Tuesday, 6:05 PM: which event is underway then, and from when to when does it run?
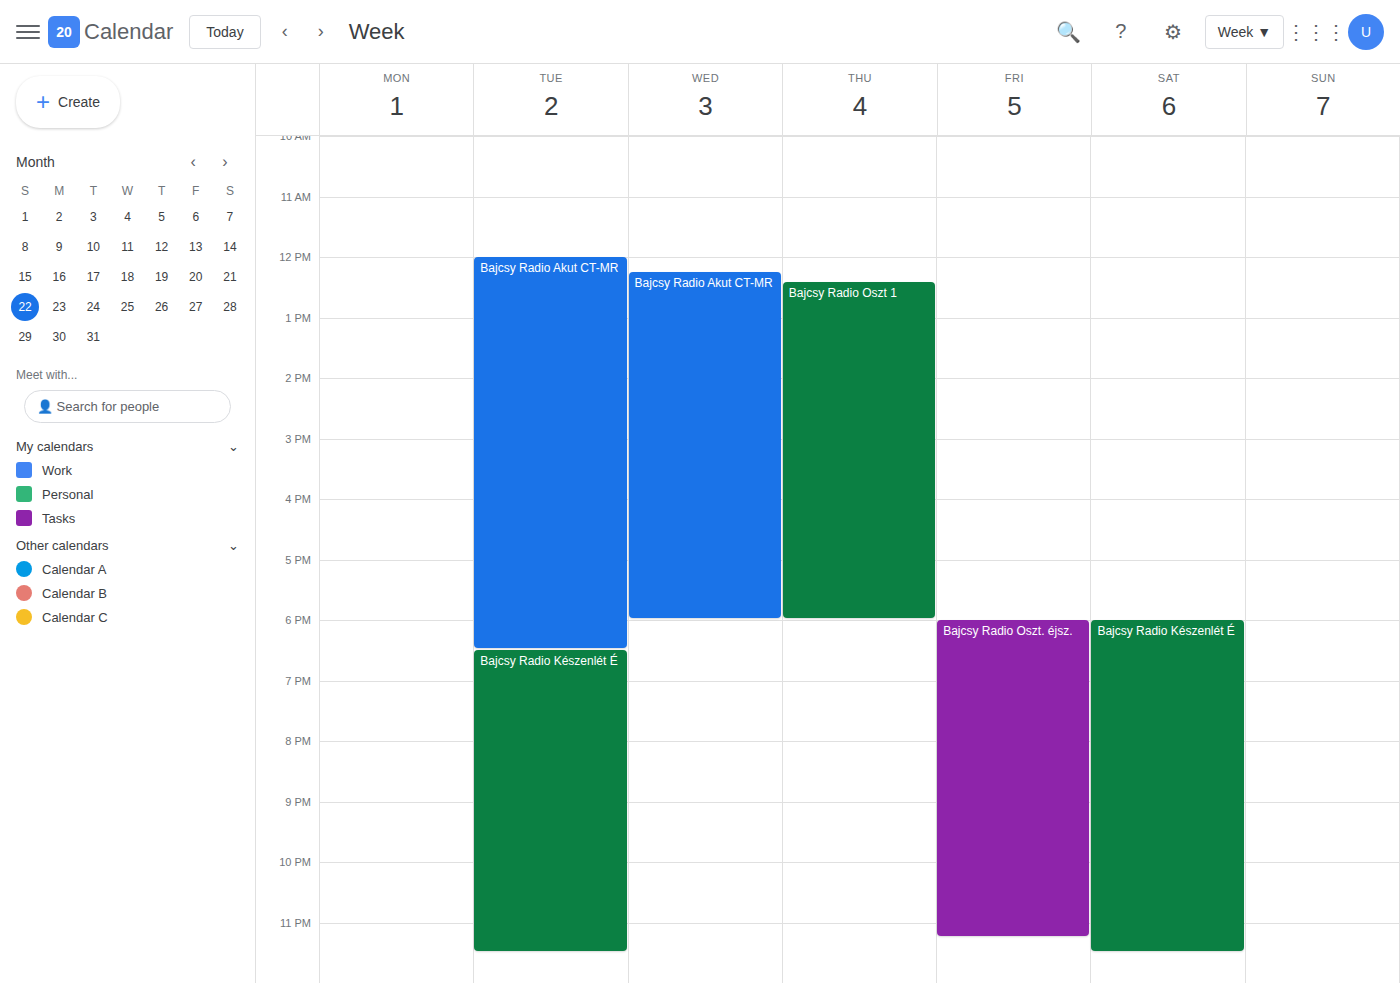
"Bajcsy Radio Akut CT-MR", 12:00 PM to 6:30 PM